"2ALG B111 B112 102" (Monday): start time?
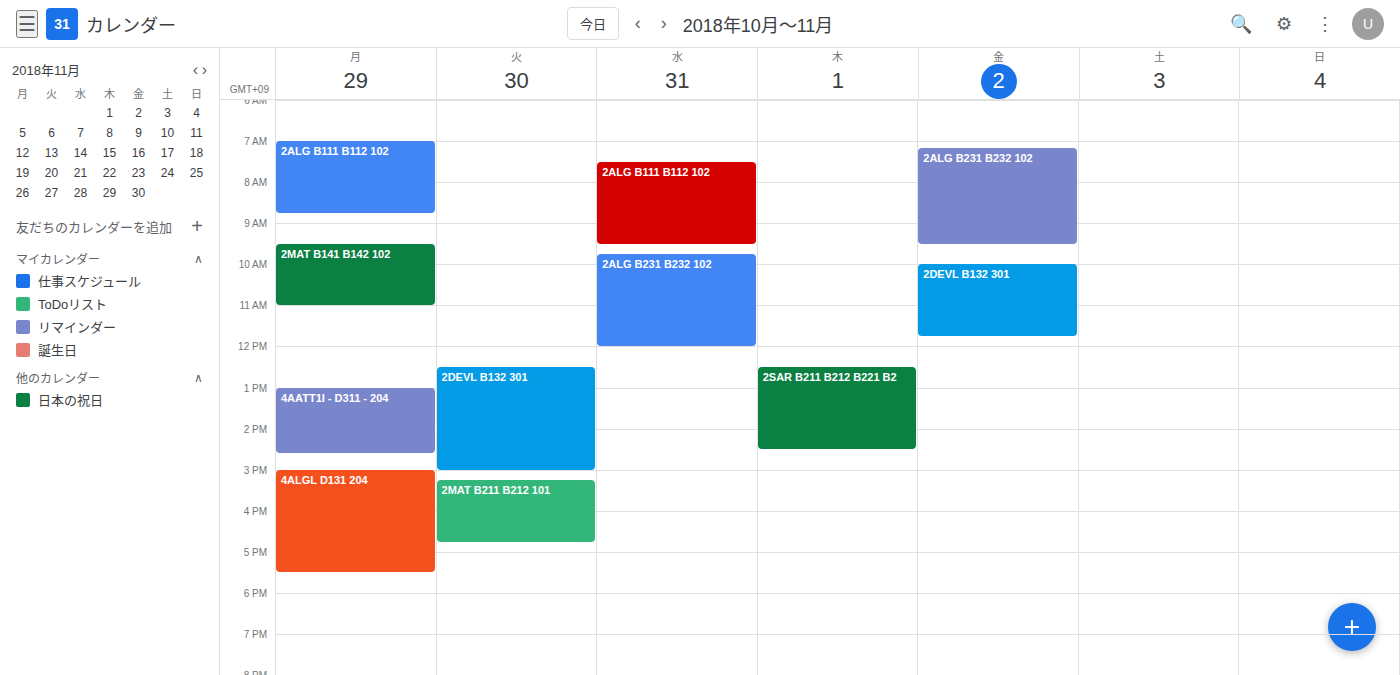
7:00 AM